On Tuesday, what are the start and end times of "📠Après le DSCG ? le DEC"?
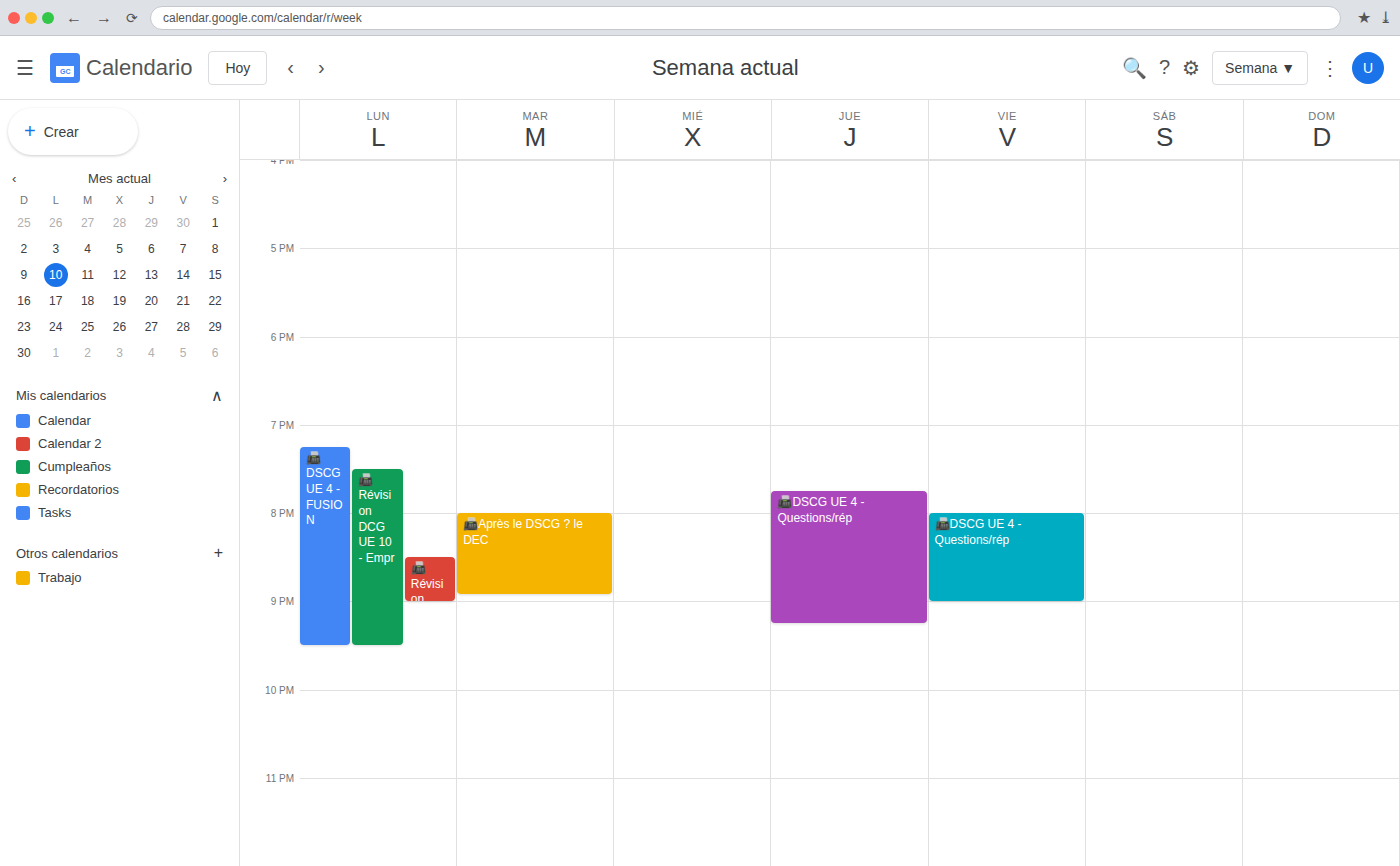
8:00 PM to 8:55 PM